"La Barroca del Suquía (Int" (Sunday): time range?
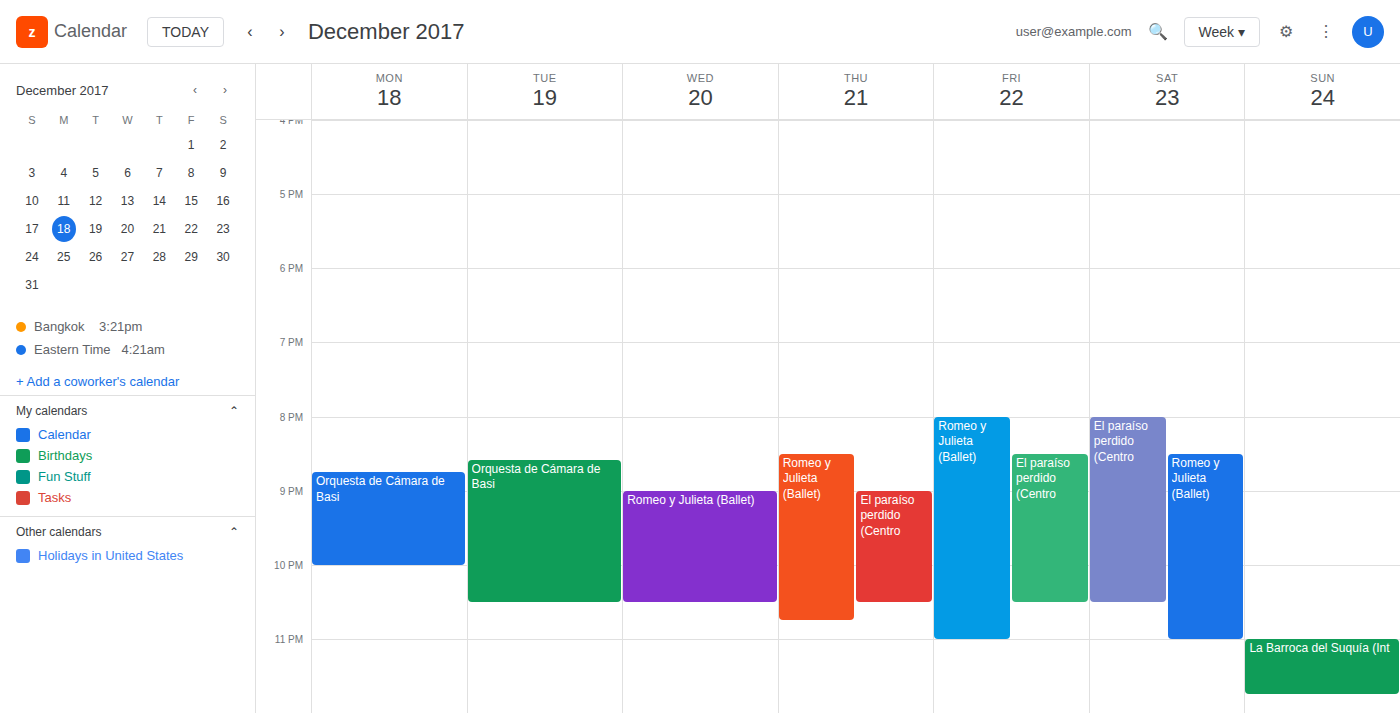
11:00 PM to 11:45 PM